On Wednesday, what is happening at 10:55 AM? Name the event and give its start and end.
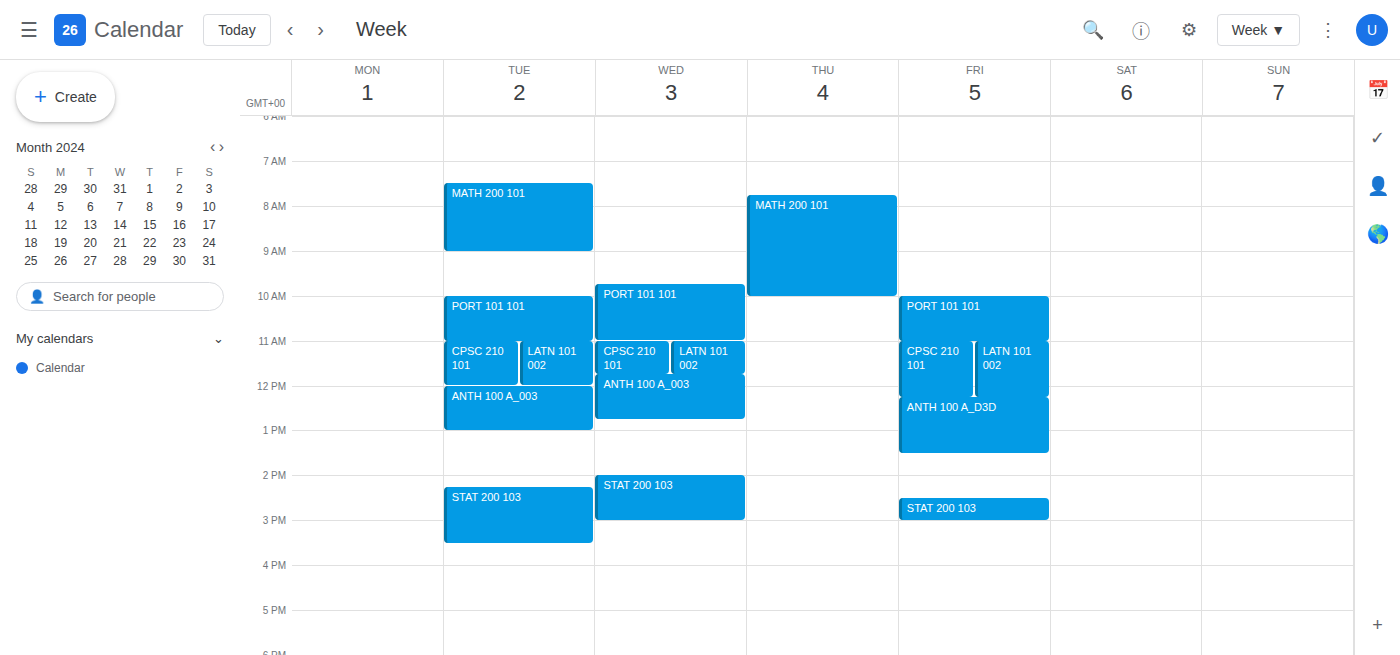
"PORT 101 101", 9:45 AM to 11:00 AM